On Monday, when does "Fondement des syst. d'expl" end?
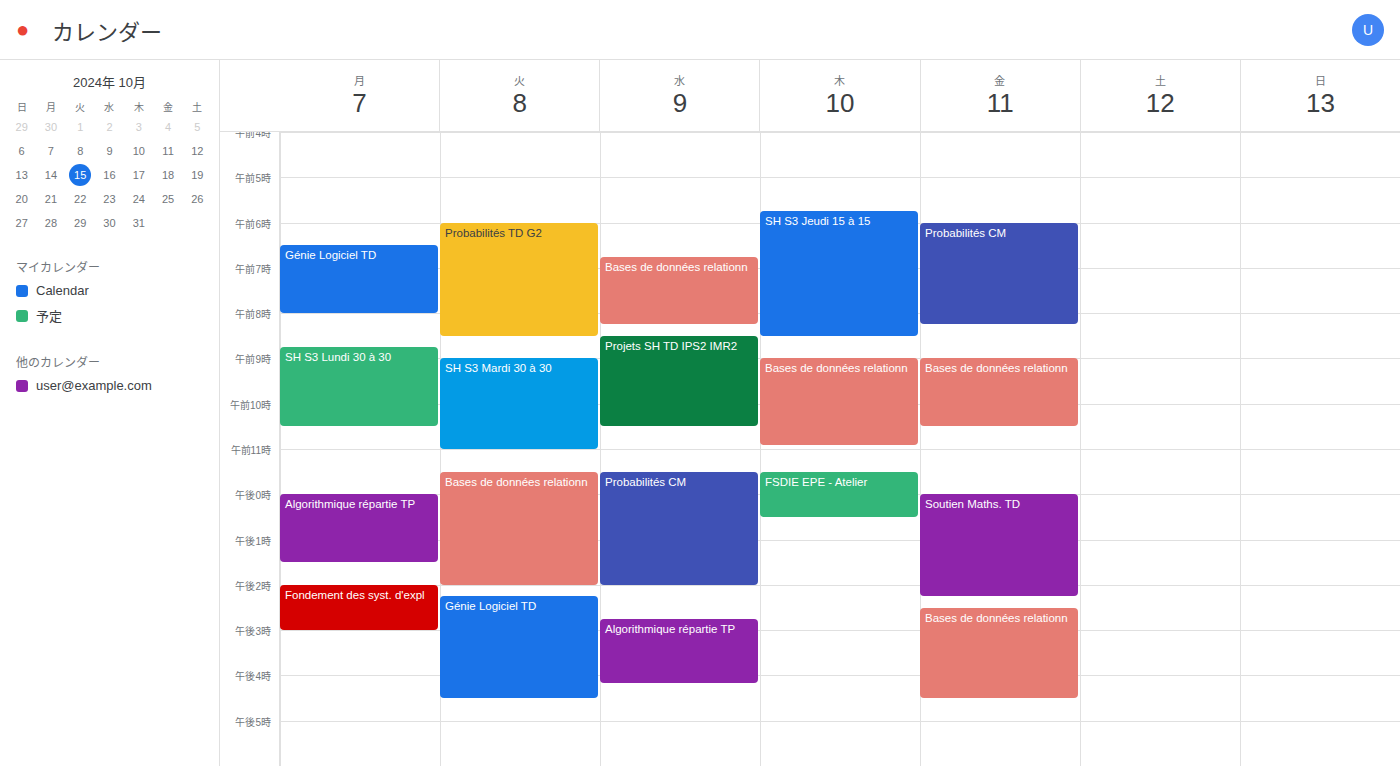
3:00 PM